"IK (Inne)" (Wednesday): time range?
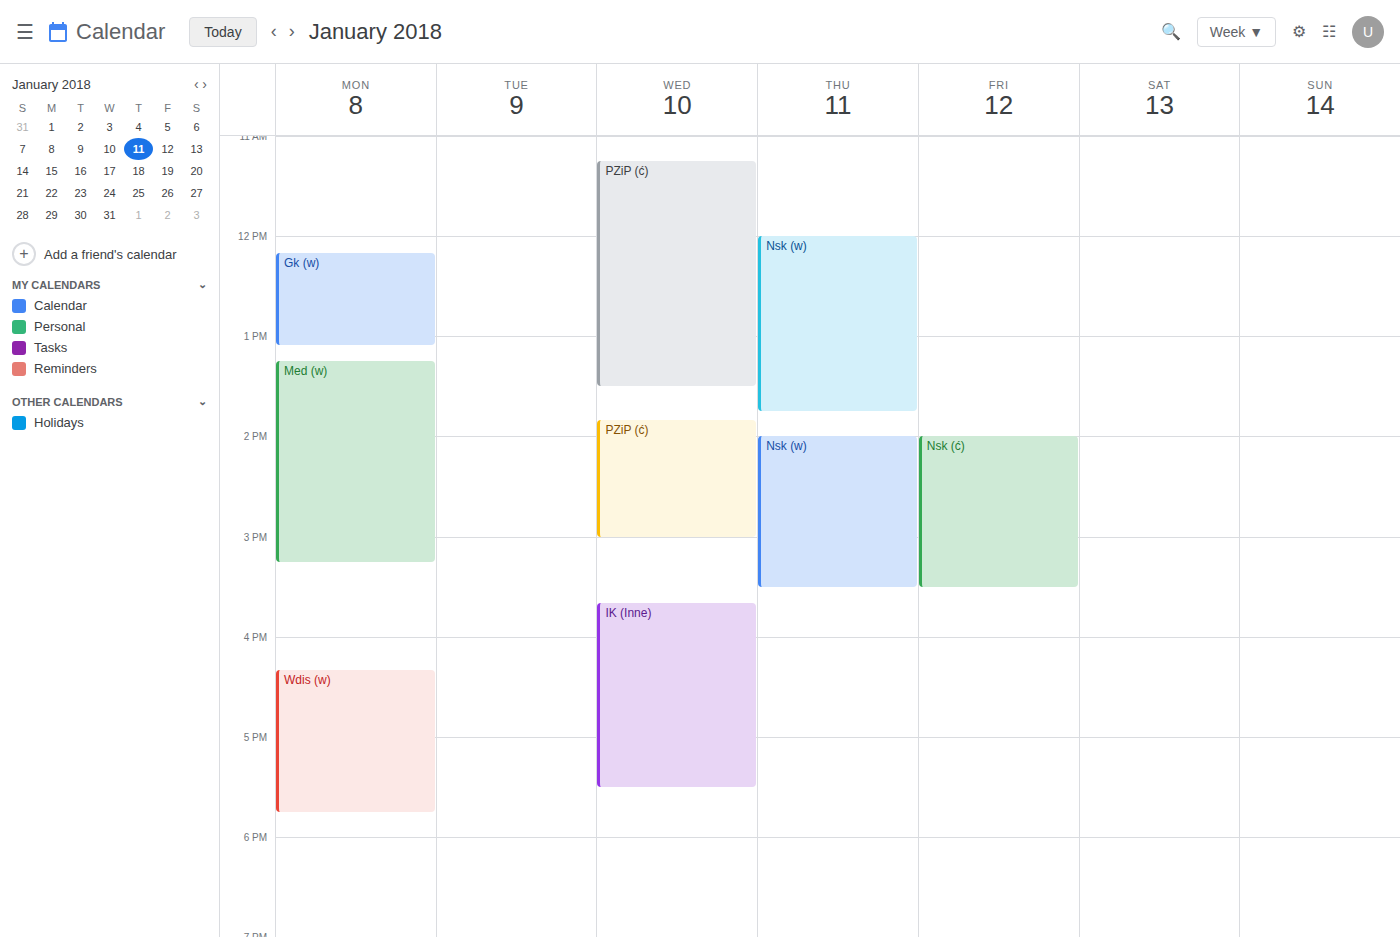
3:40 PM to 5:30 PM